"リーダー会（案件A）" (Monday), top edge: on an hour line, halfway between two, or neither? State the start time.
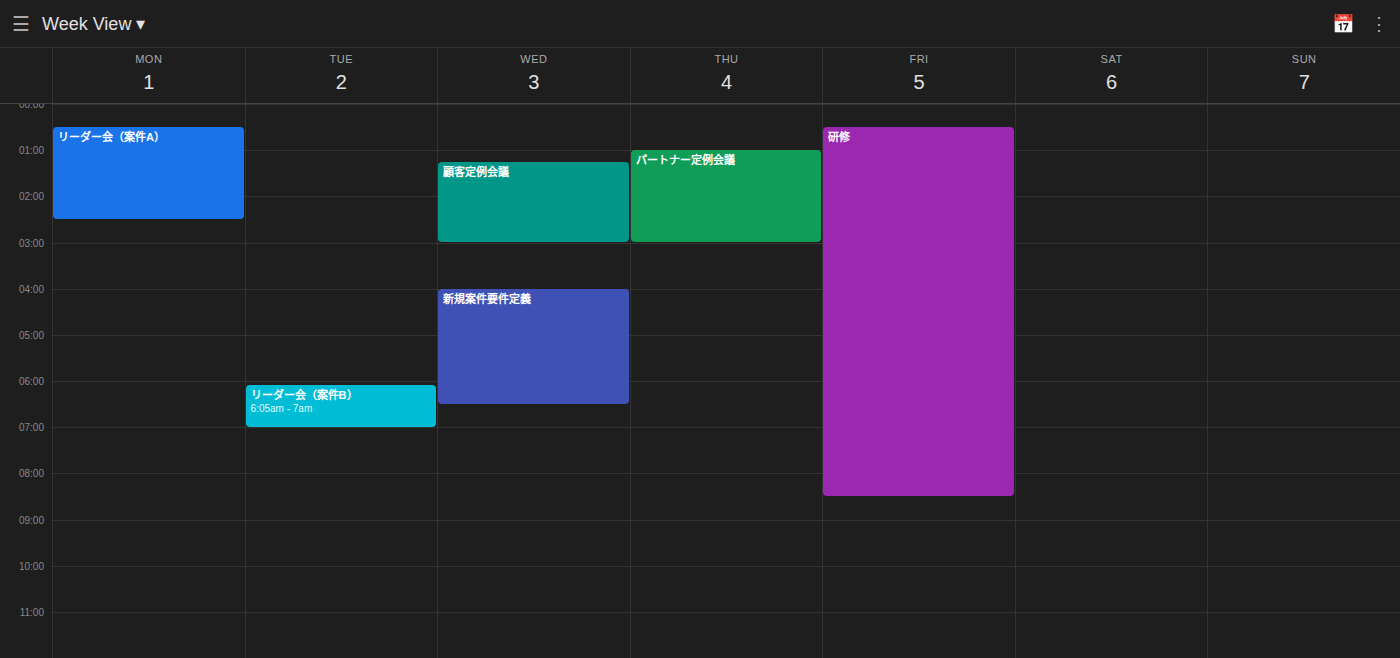
12:30 AM -- halfway between the 12 AM and 1 AM lines.